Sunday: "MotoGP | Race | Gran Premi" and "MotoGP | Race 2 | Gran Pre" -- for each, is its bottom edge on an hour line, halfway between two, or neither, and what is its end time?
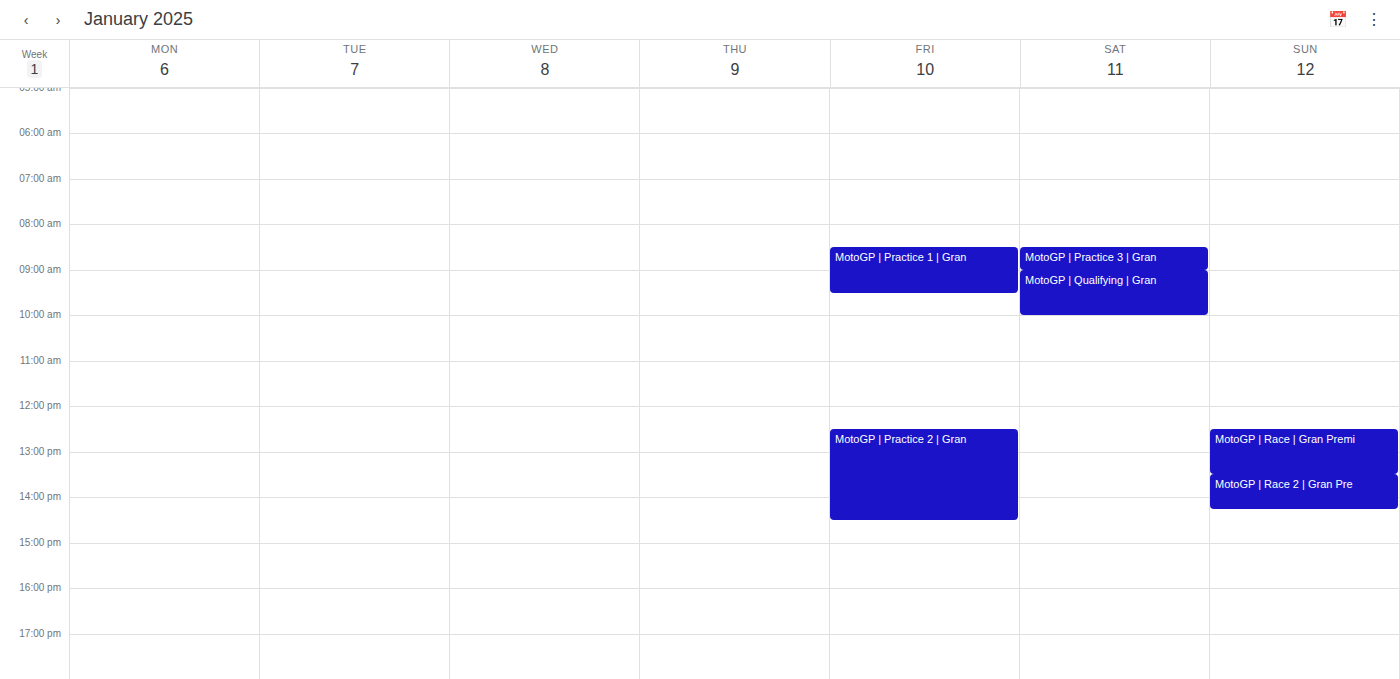
"MotoGP | Race | Gran Premi": 1:30 PM, halfway between the 1 PM and 2 PM lines. "MotoGP | Race 2 | Gran Pre": 2:15 PM, neither: a quarter of the way from the 2 PM line to the 3 PM line.